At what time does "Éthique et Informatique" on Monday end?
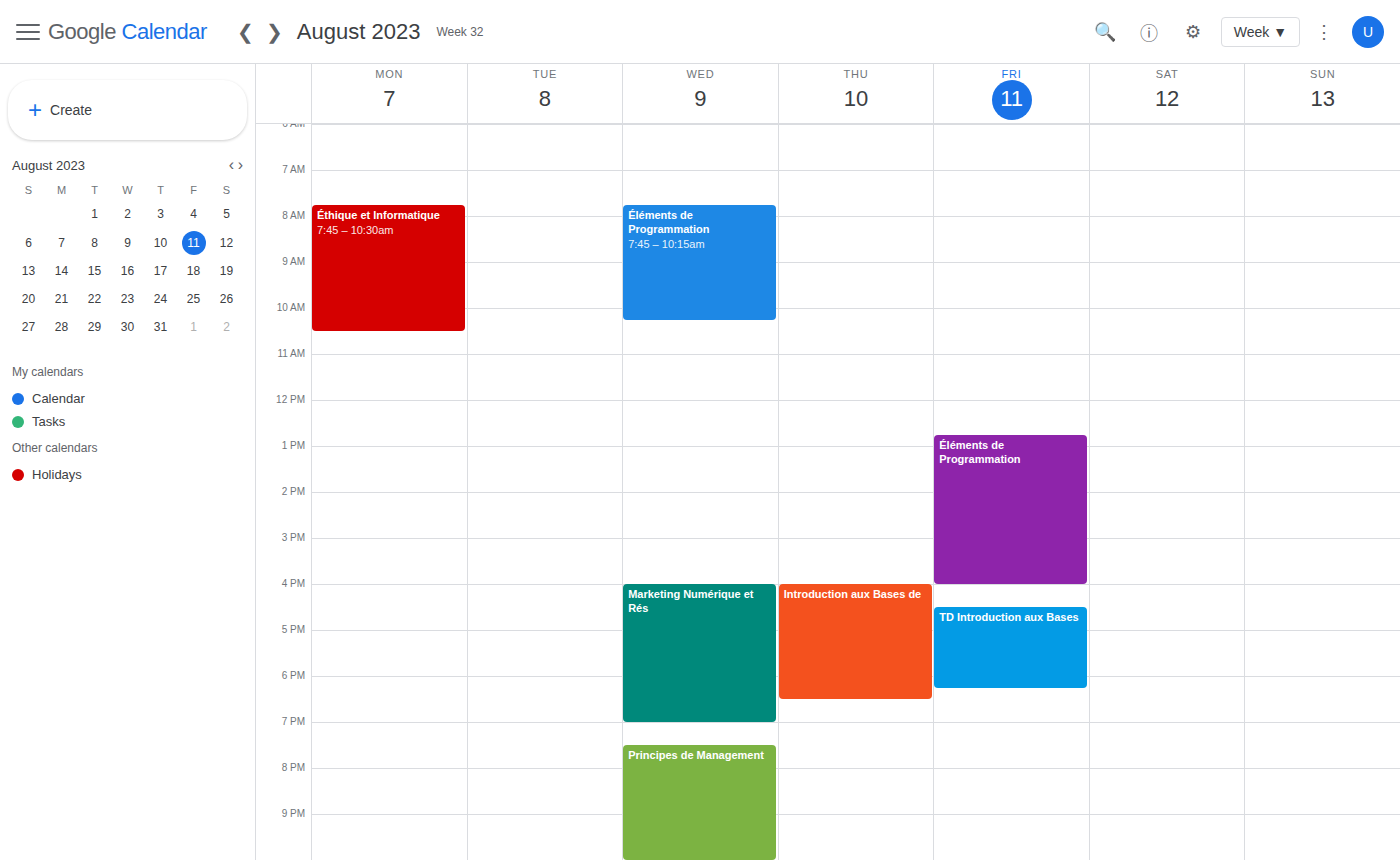
10:30 AM